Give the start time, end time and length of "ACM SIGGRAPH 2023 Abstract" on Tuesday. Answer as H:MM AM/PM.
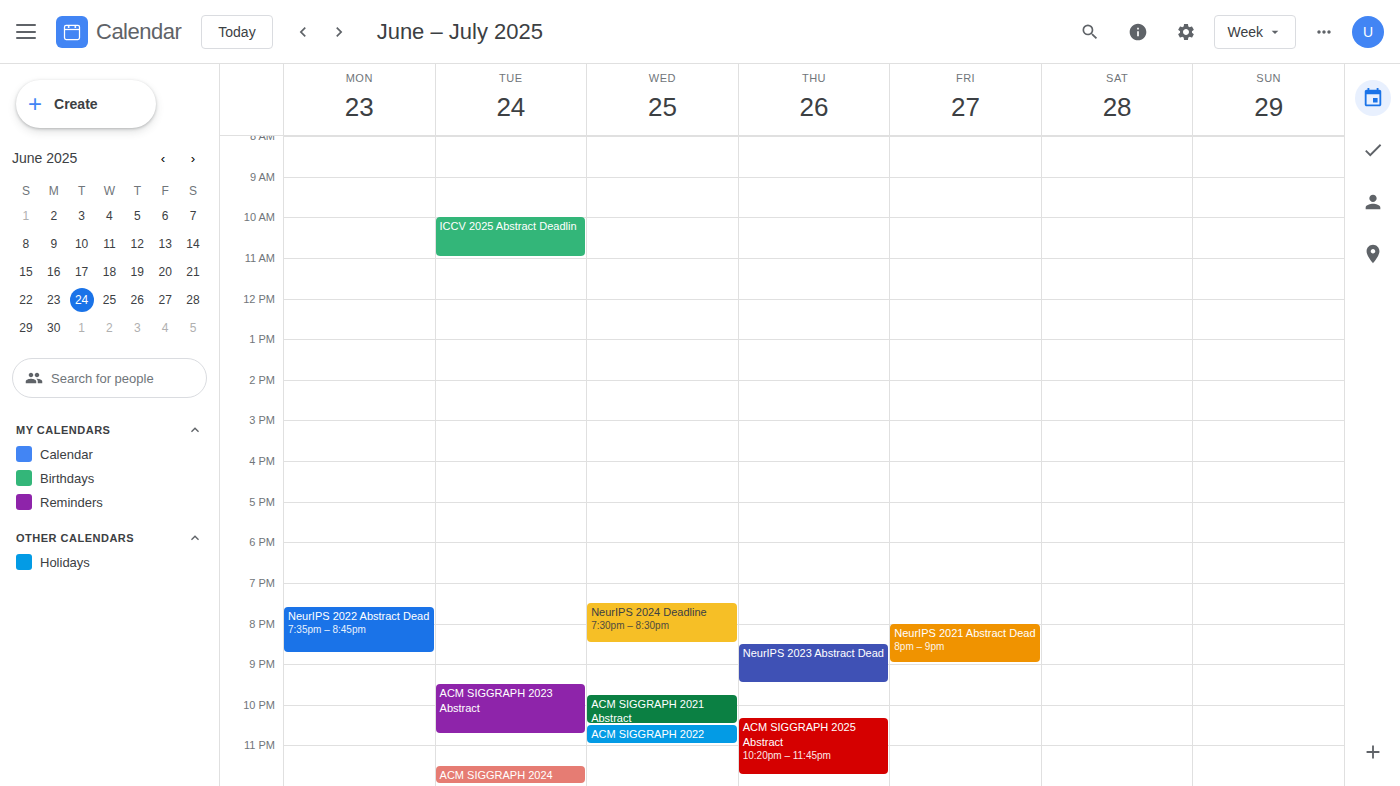
9:30 PM to 10:45 PM, 1 hour 15 minutes